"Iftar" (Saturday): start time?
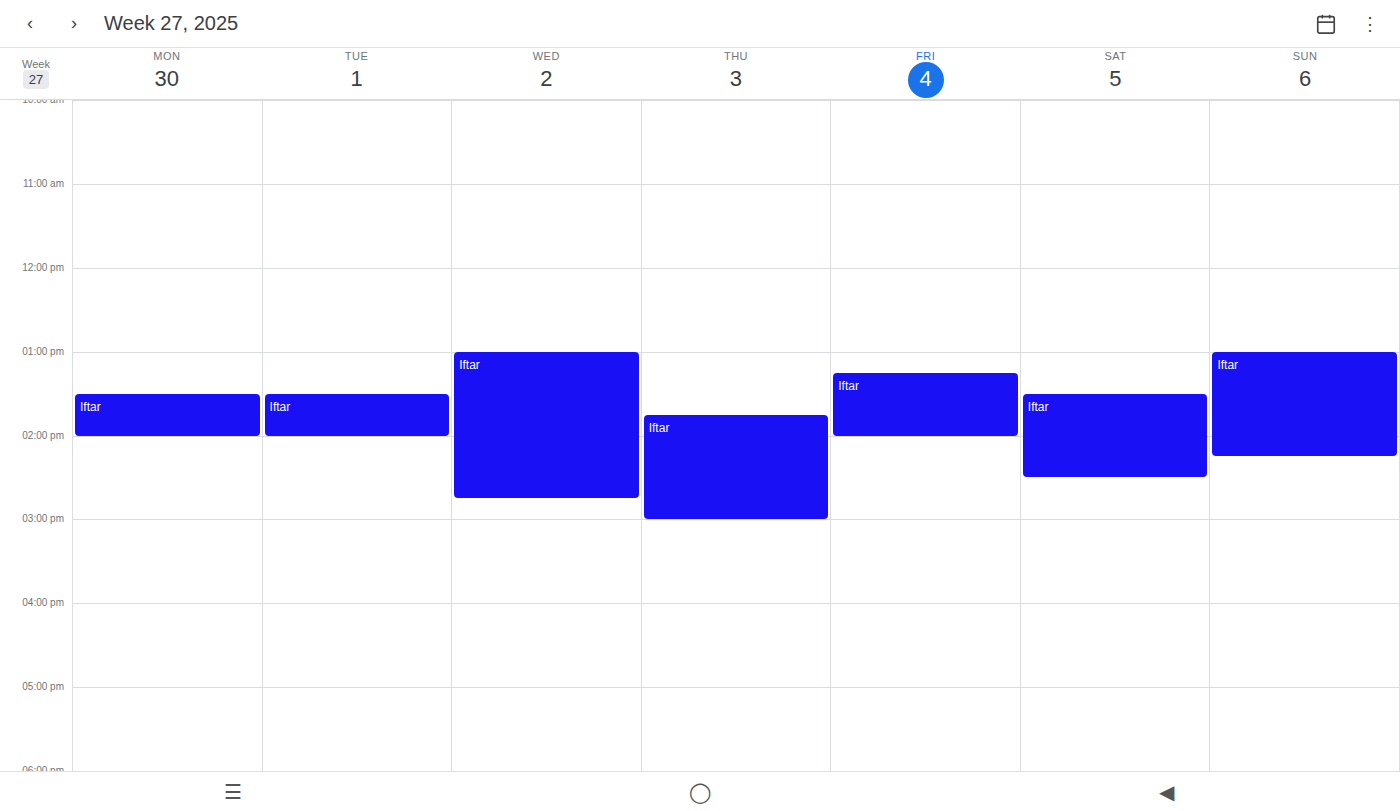
1:30 PM